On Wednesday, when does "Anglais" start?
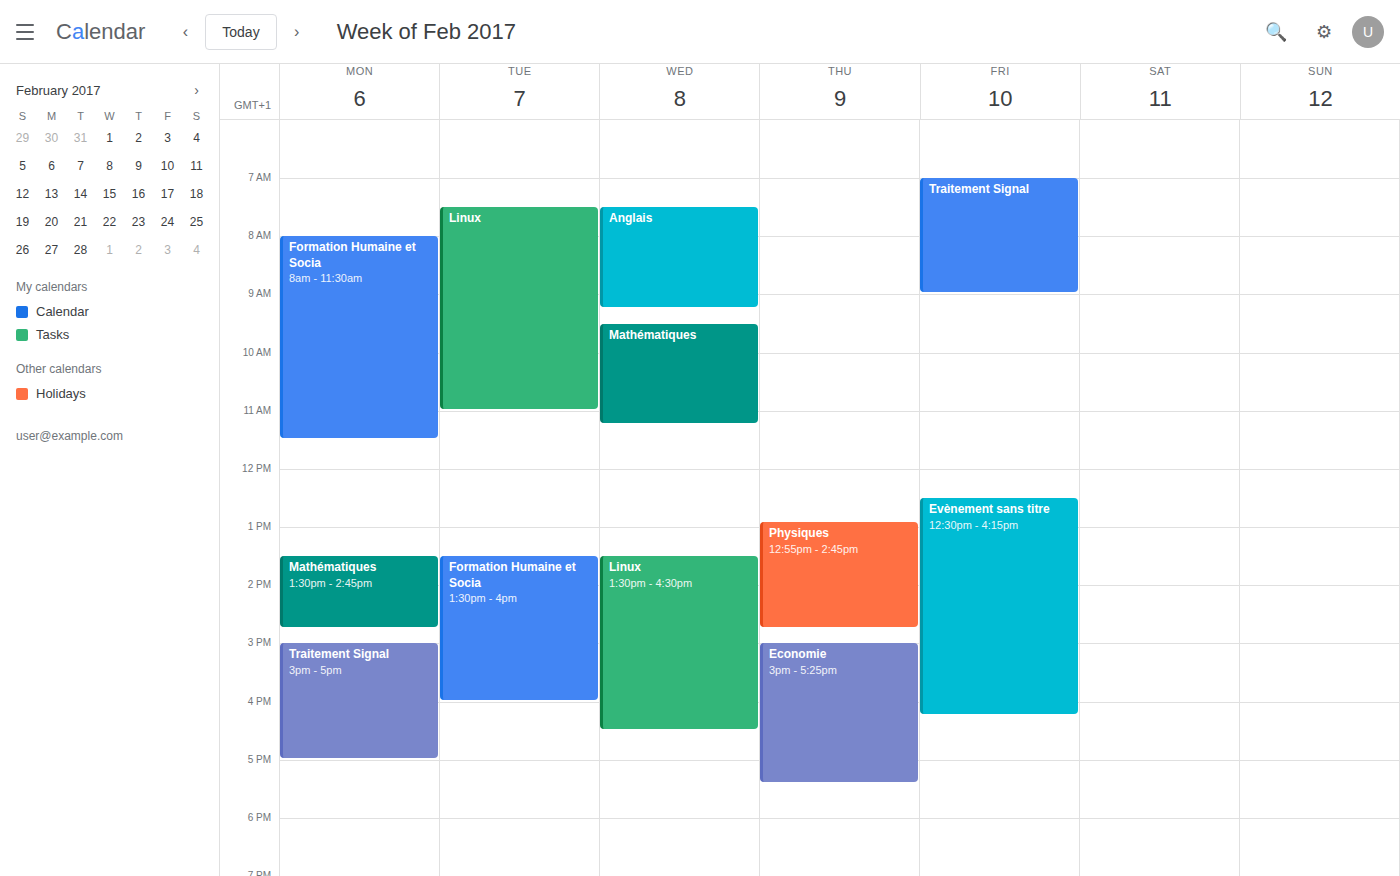
7:30 AM